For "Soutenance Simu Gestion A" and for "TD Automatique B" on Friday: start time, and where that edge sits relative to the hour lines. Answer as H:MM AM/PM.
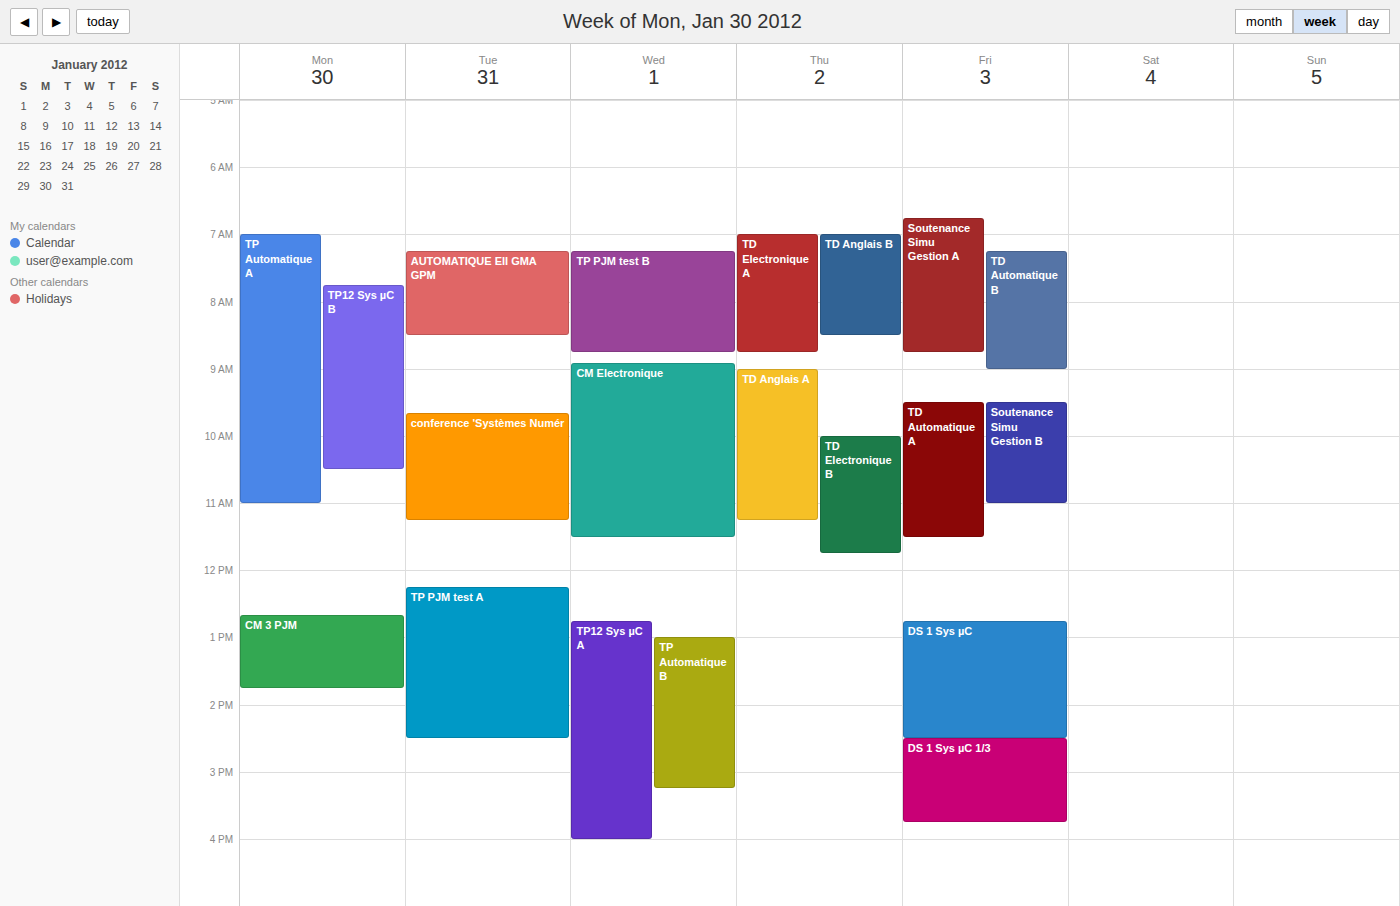
"Soutenance Simu Gestion A": 6:45 AM, neither: three quarters of the way from the 6 AM line to the 7 AM line. "TD Automatique B": 7:15 AM, neither: a quarter of the way from the 7 AM line to the 8 AM line.